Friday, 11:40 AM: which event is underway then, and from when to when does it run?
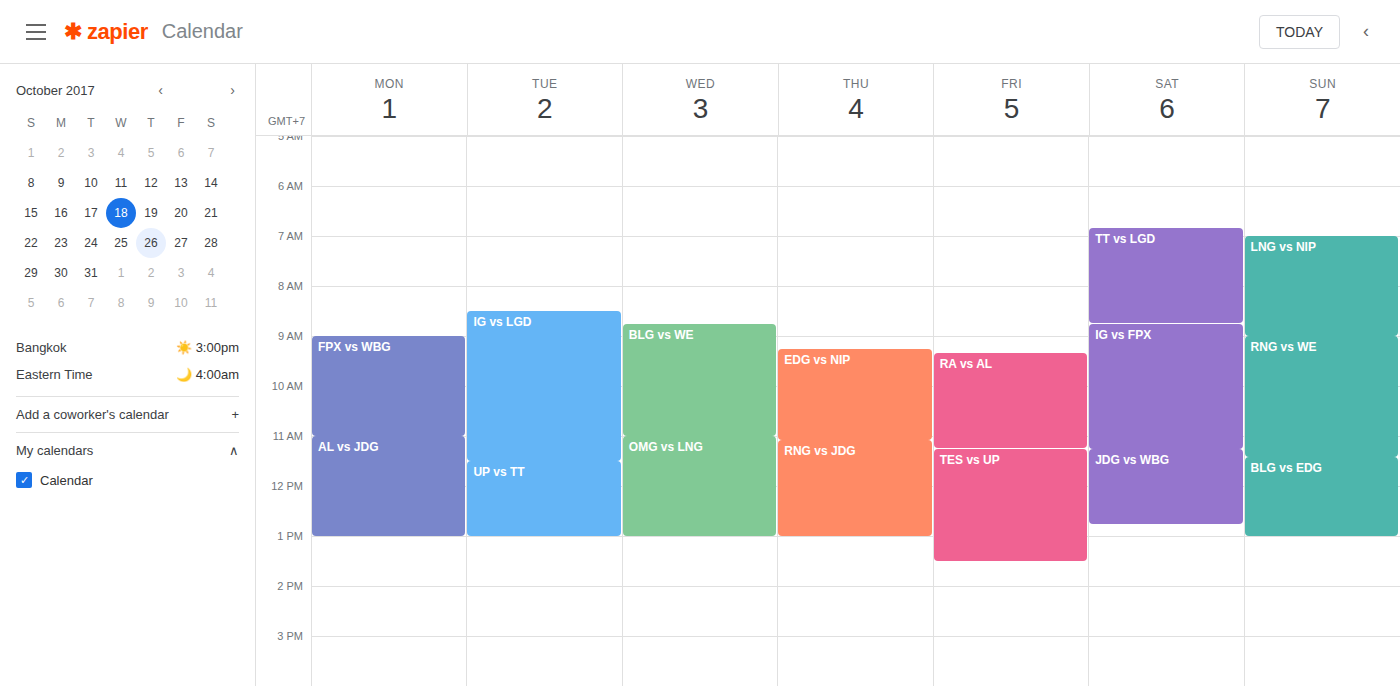
"TES vs UP", 11:15 AM to 1:30 PM